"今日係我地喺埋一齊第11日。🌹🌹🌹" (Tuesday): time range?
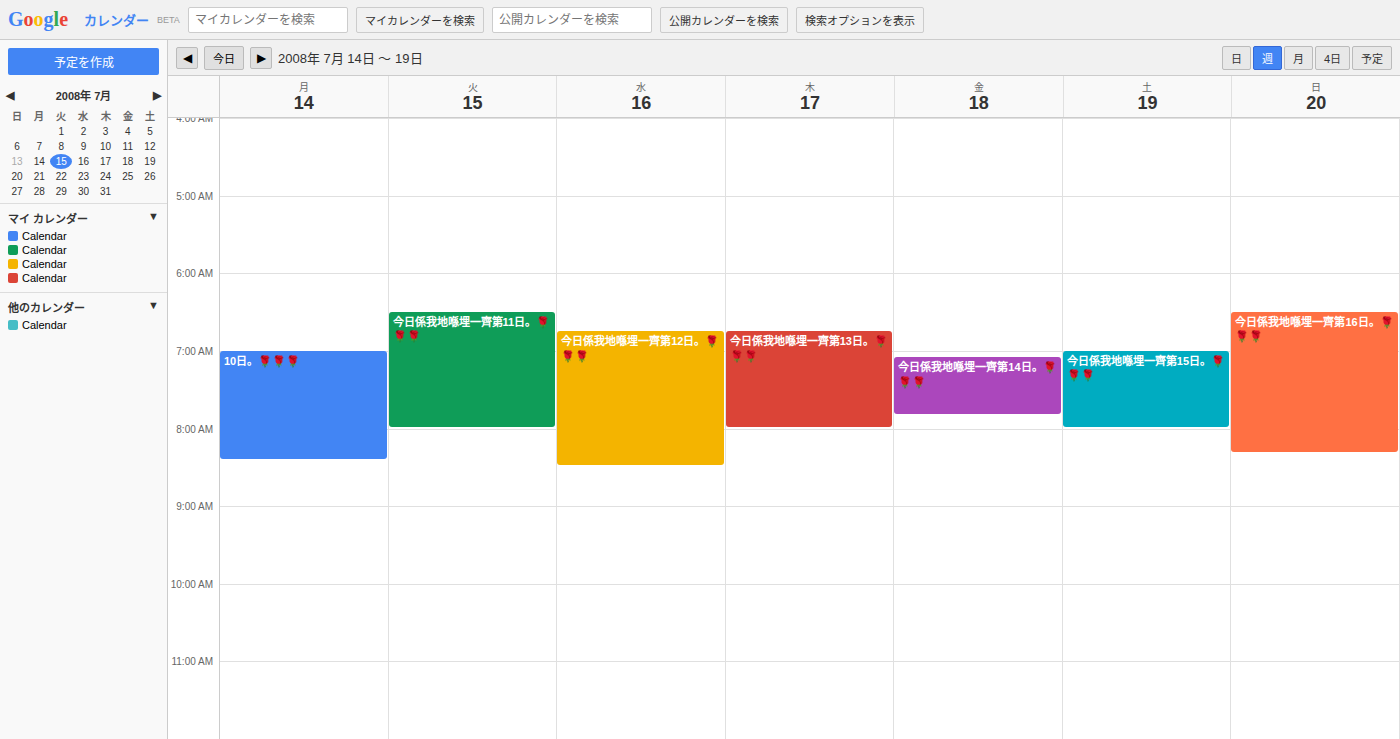
6:30 AM to 8:00 AM